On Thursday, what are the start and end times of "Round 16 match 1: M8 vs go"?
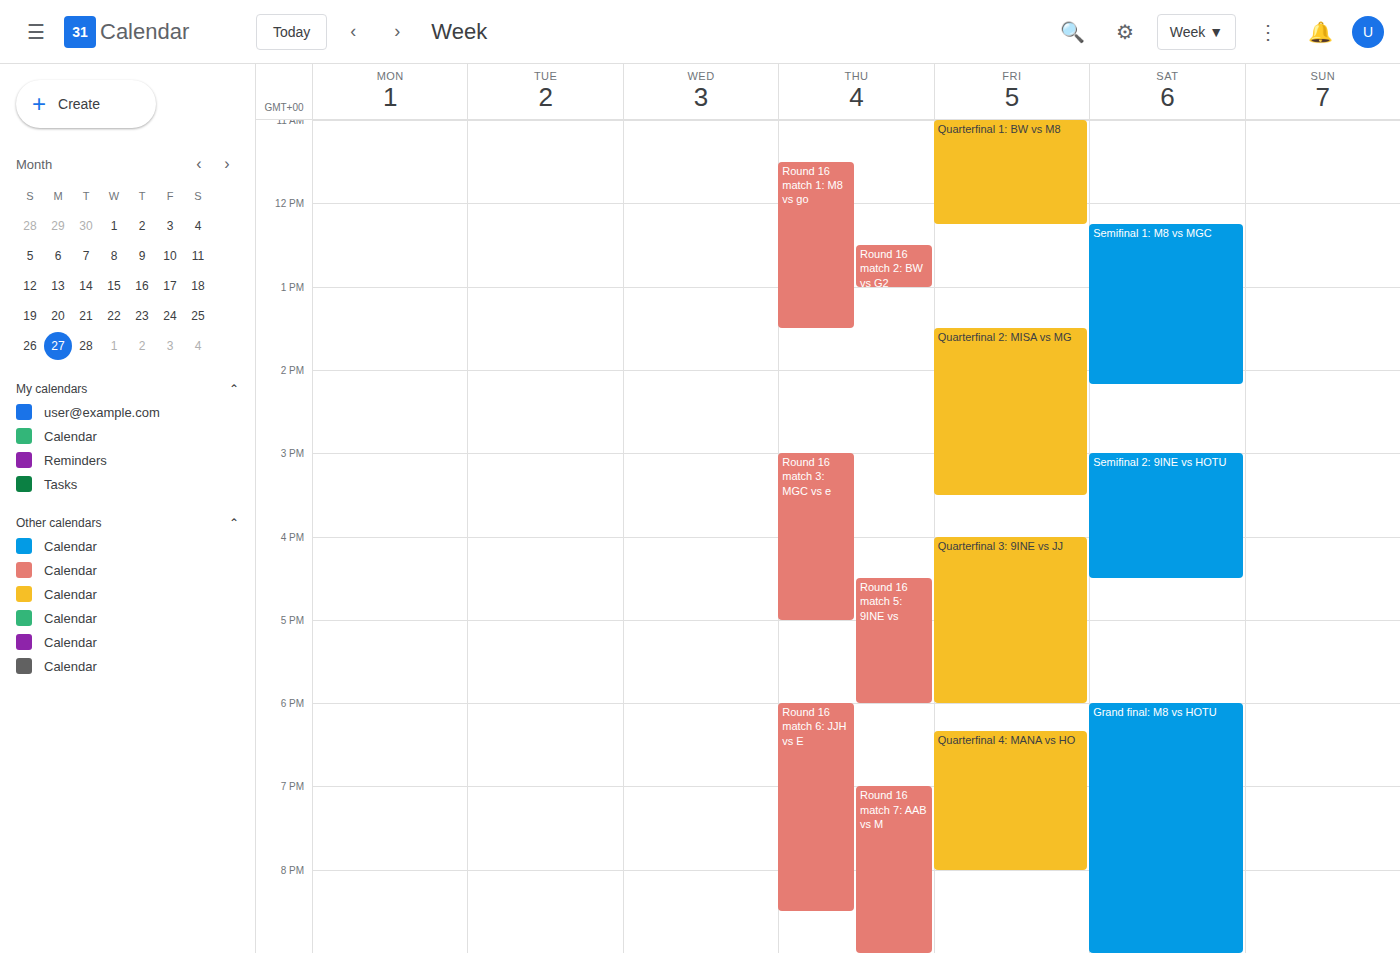
11:30 AM to 1:30 PM